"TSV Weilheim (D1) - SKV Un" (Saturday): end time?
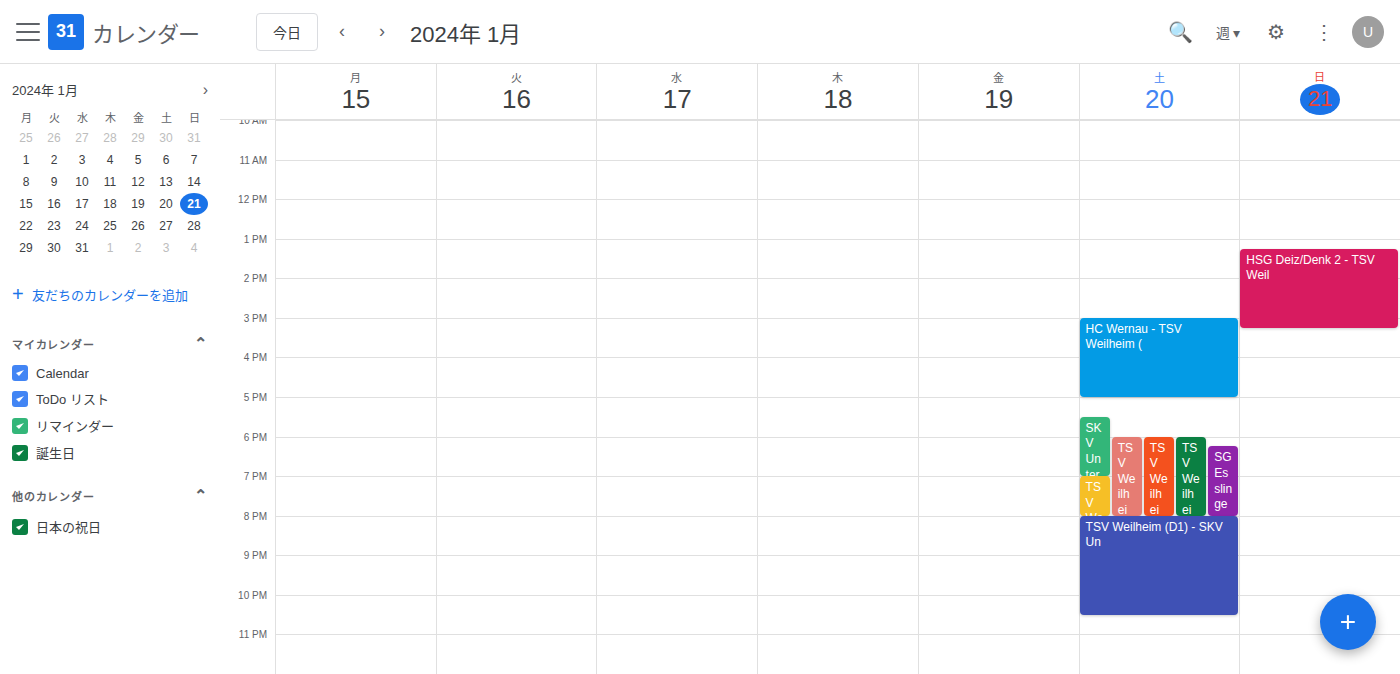
22:30